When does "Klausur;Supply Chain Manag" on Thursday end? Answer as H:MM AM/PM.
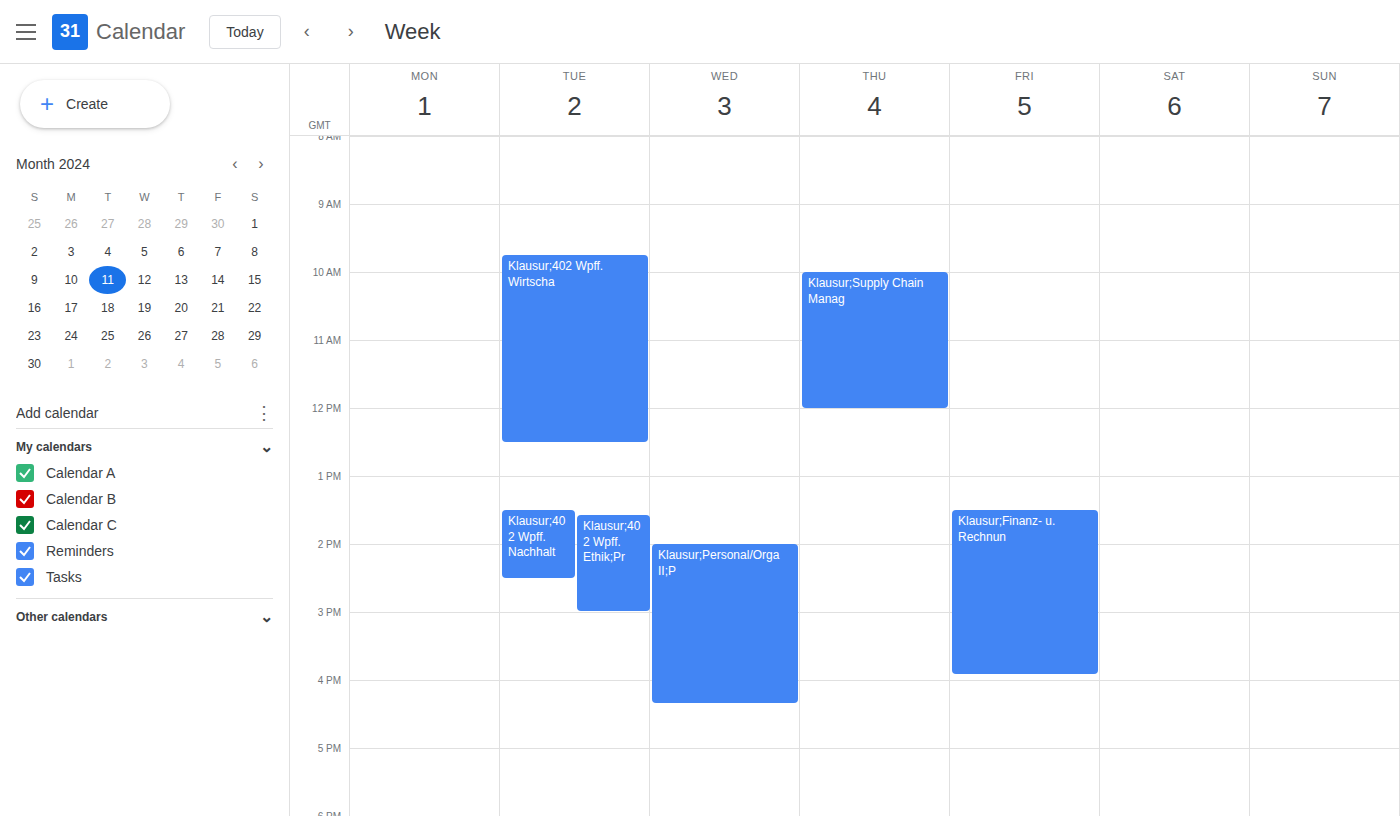
12:00 PM